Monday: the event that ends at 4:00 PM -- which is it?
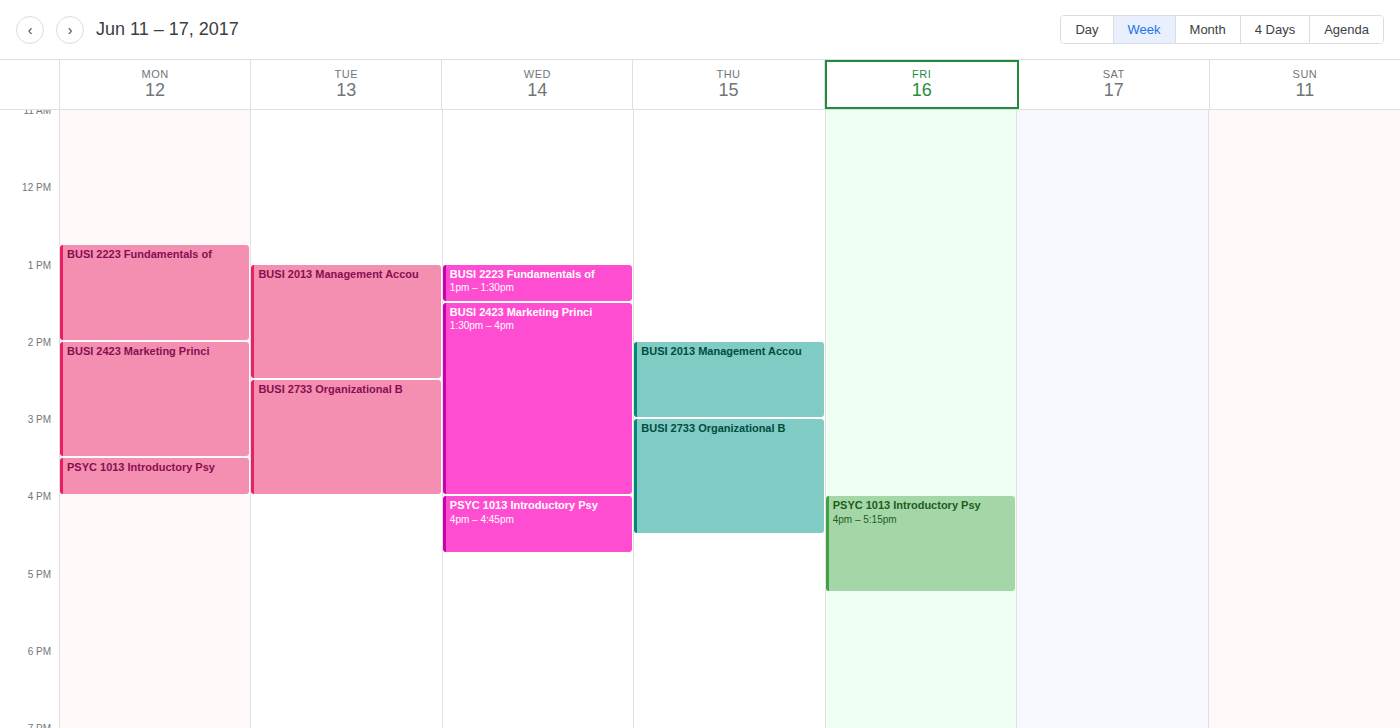
"PSYC 1013 Introductory Psy"